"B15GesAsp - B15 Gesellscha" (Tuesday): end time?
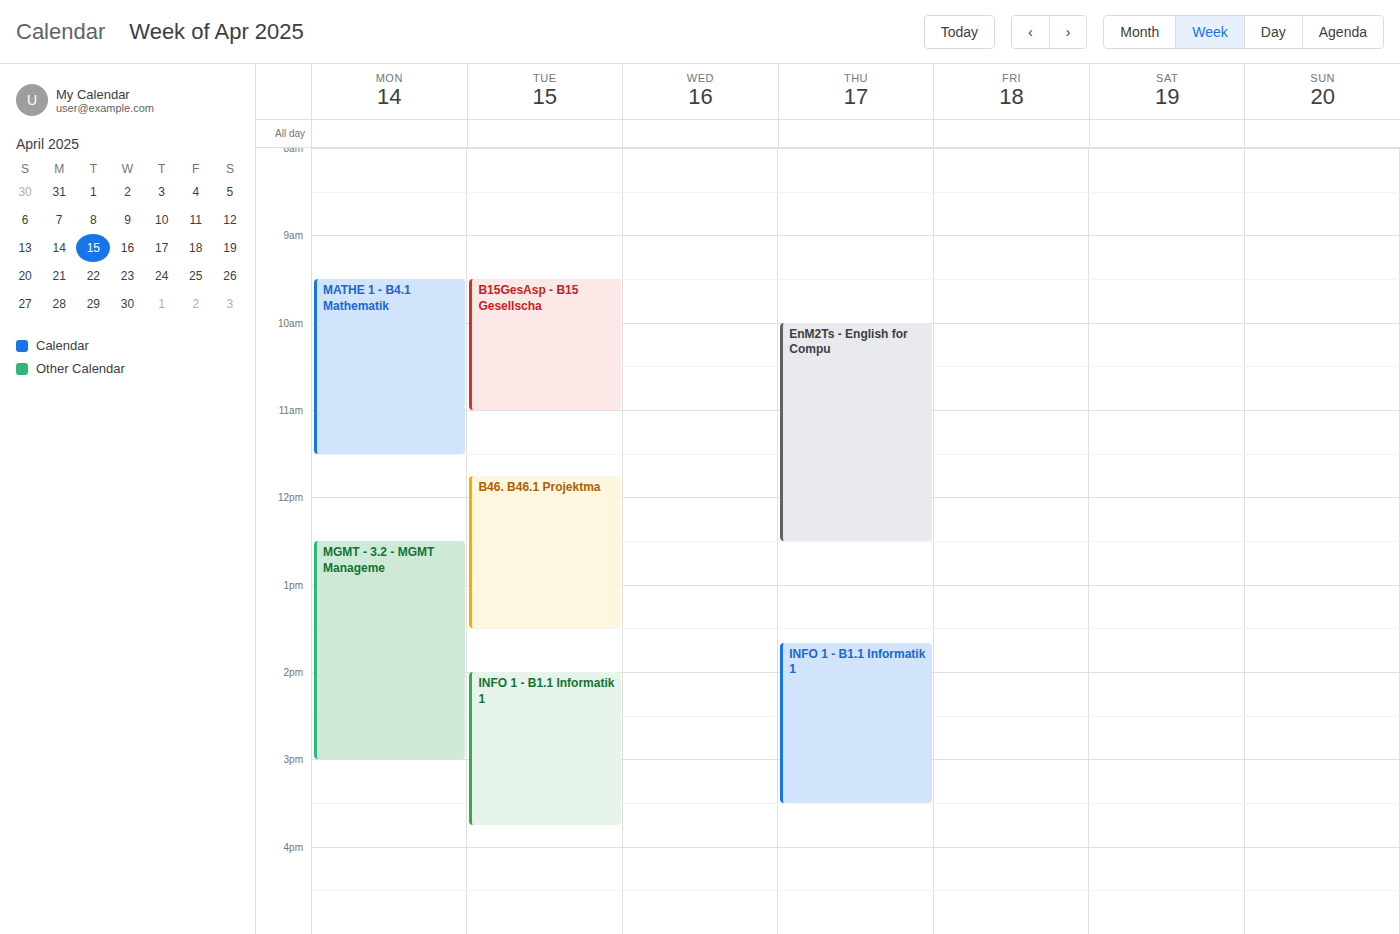
11:00 AM